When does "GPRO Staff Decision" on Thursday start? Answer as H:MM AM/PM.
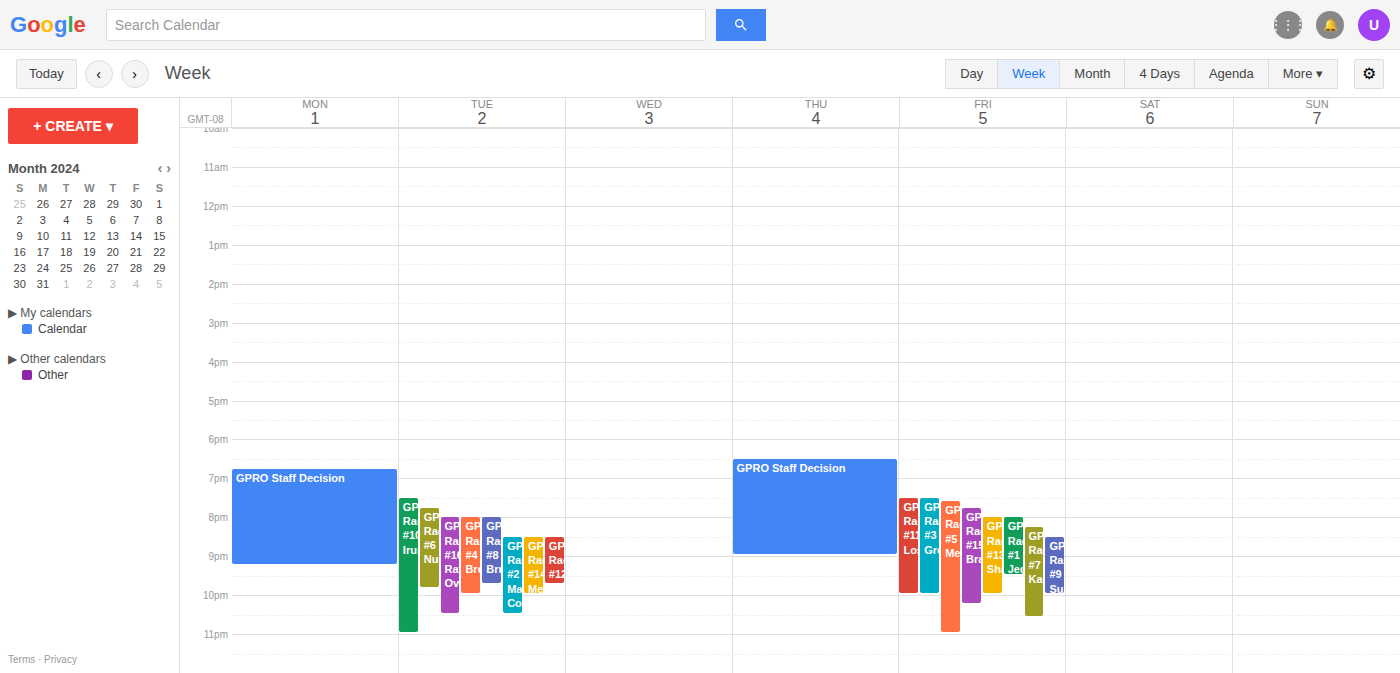
6:30 PM